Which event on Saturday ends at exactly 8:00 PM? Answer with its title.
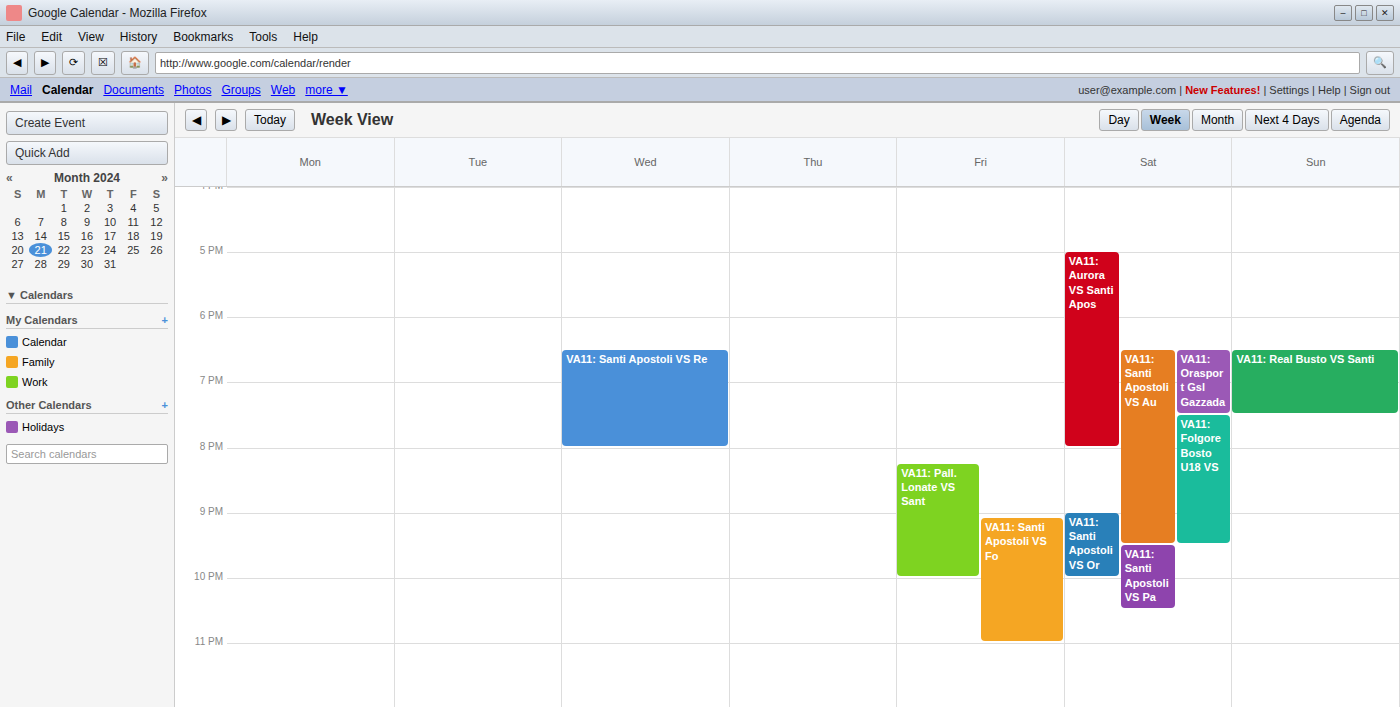
"VA11: Aurora VS Santi Apos"